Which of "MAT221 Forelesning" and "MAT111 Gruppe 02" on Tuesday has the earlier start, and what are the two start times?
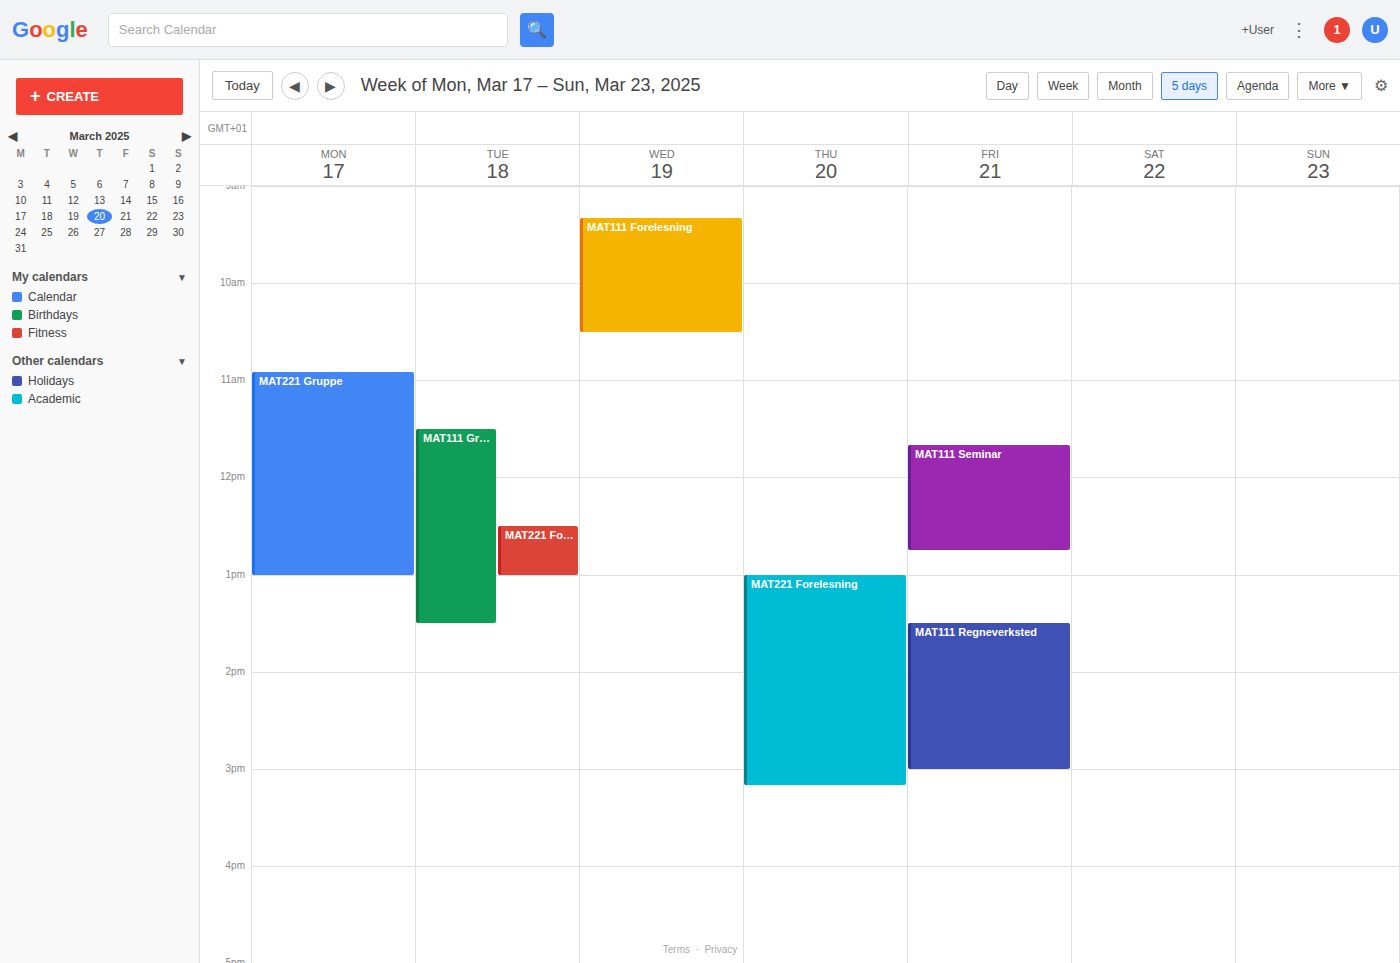
"MAT111 Gruppe 02" 11:30; "MAT221 Forelesning" 12:30.